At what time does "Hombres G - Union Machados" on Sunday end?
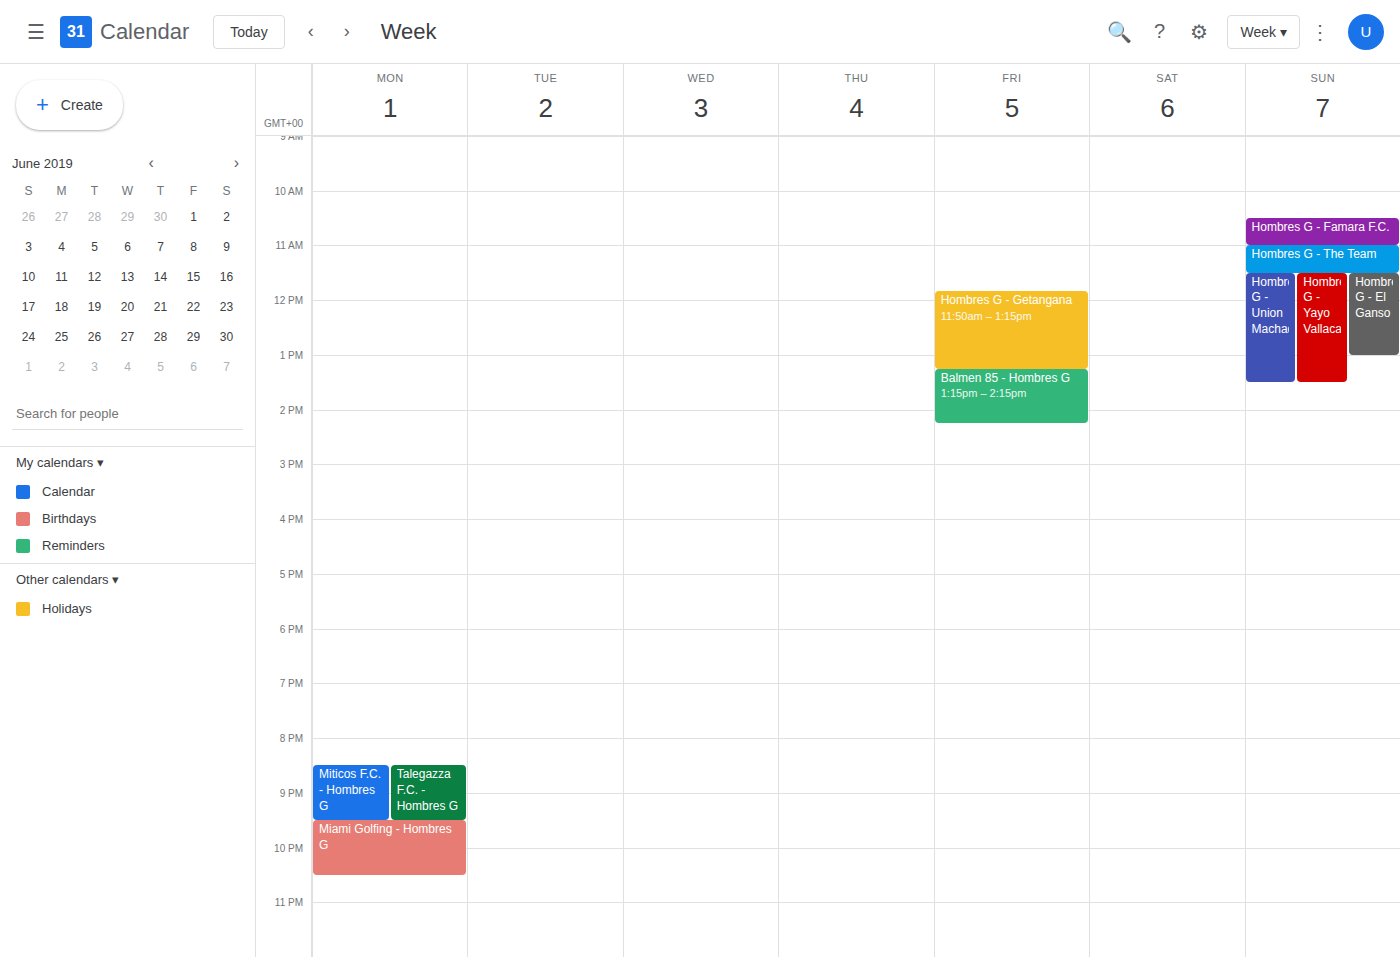
1:30 PM